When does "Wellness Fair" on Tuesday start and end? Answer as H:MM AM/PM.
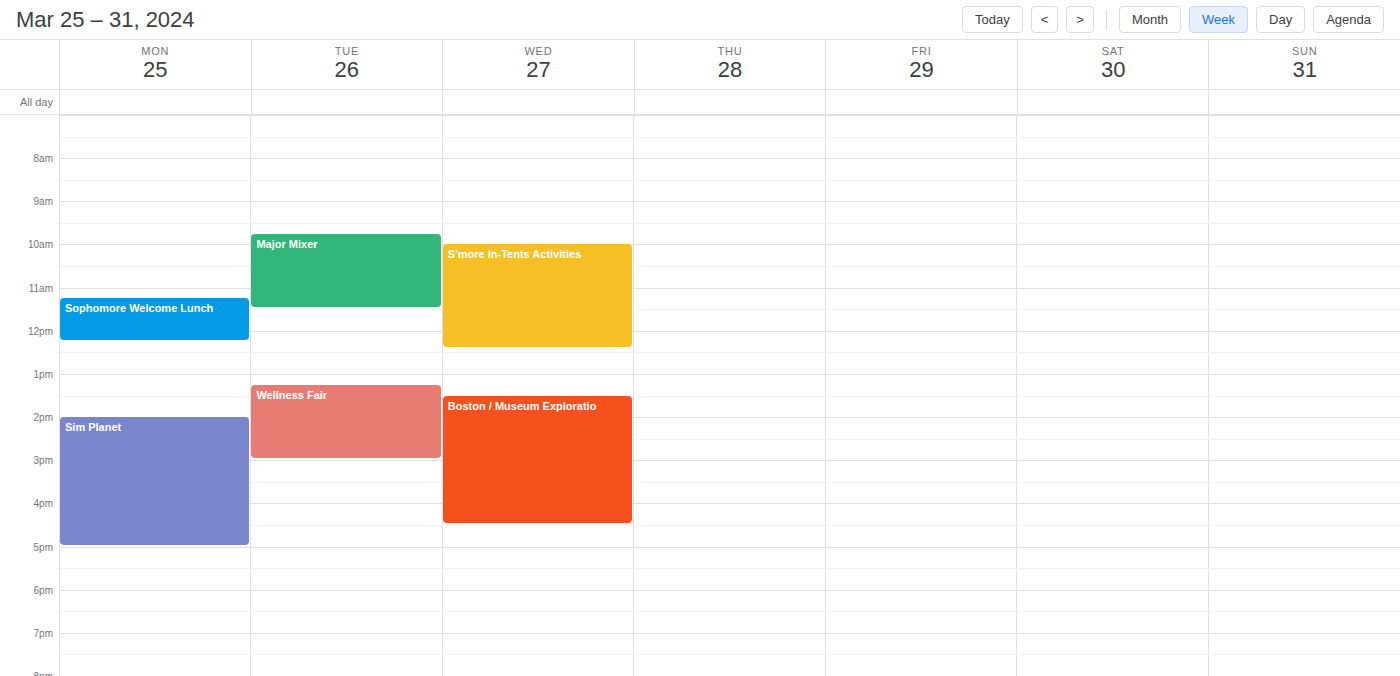
1:15 PM to 3:00 PM